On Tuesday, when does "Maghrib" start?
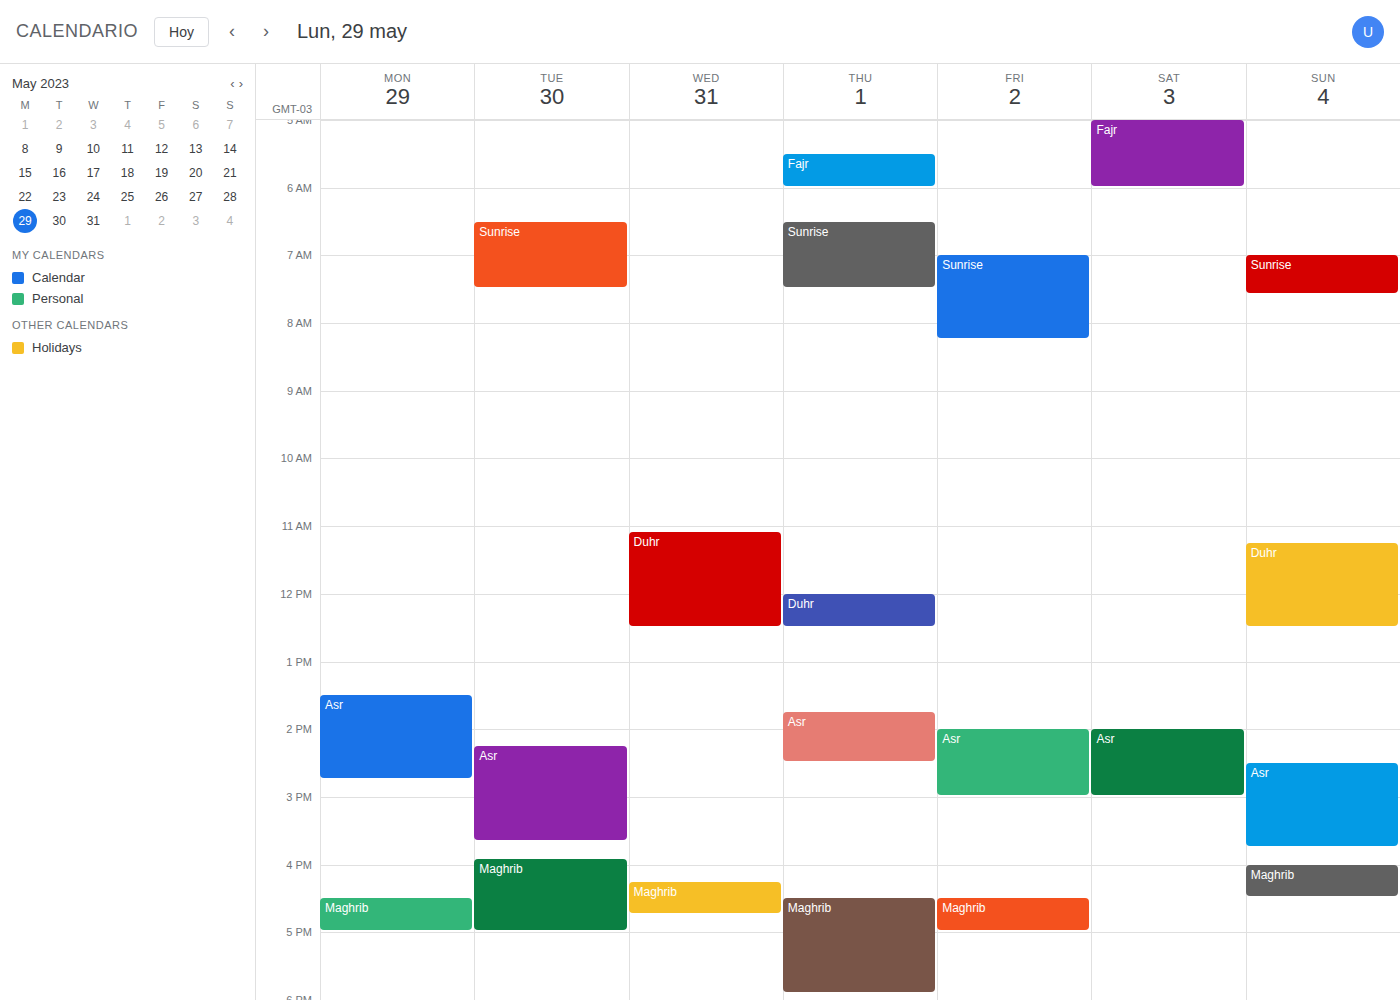
3:55 PM